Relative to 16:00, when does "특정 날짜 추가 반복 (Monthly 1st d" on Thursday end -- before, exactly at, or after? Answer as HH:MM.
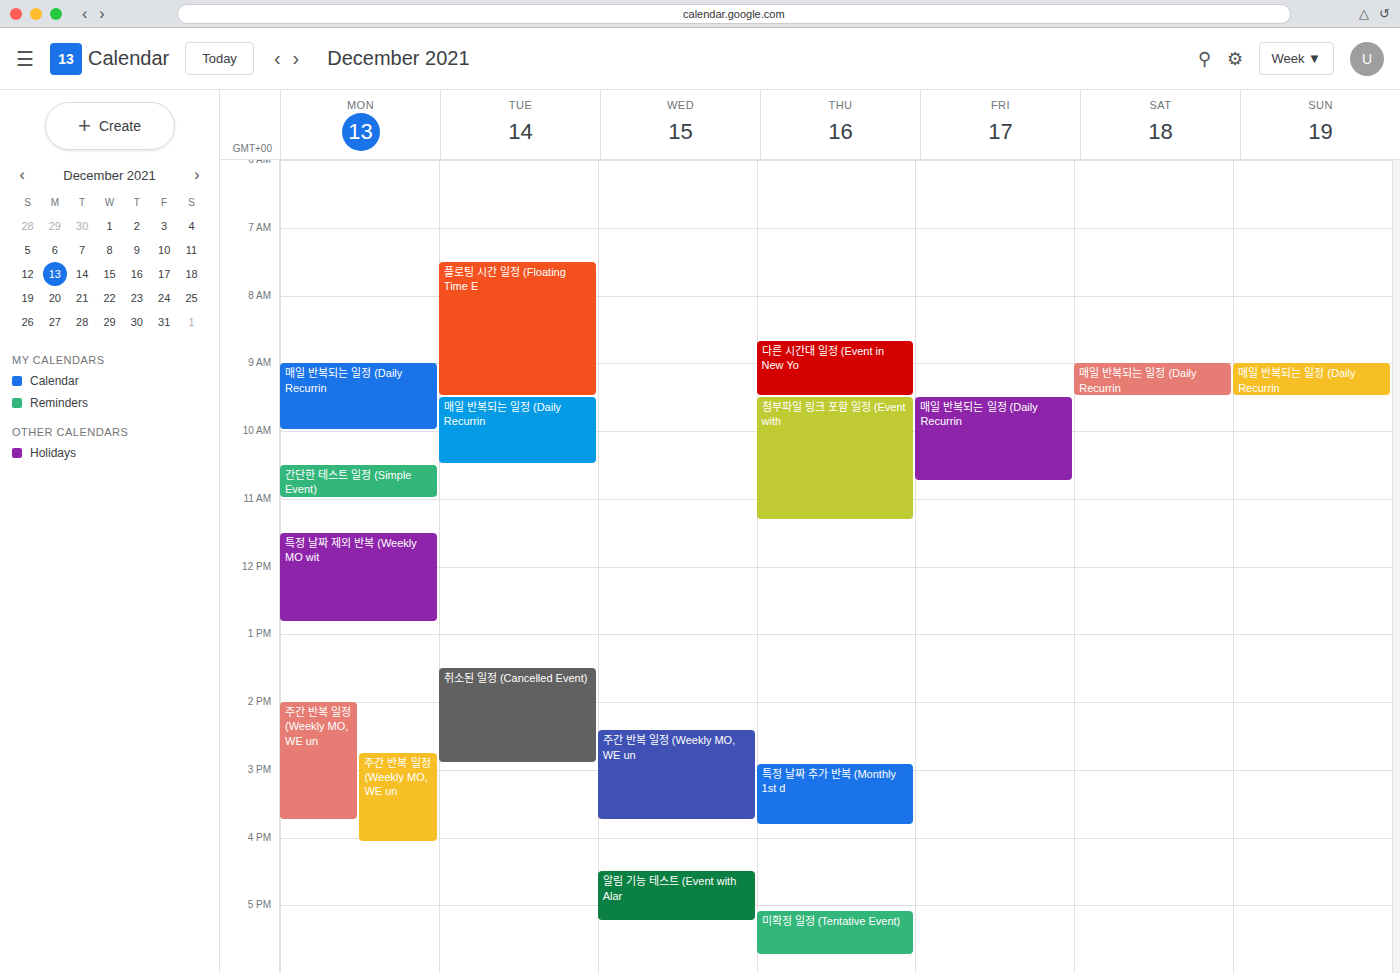
15:50 -- before 16:00, 10 minutes above the 16:00 line.